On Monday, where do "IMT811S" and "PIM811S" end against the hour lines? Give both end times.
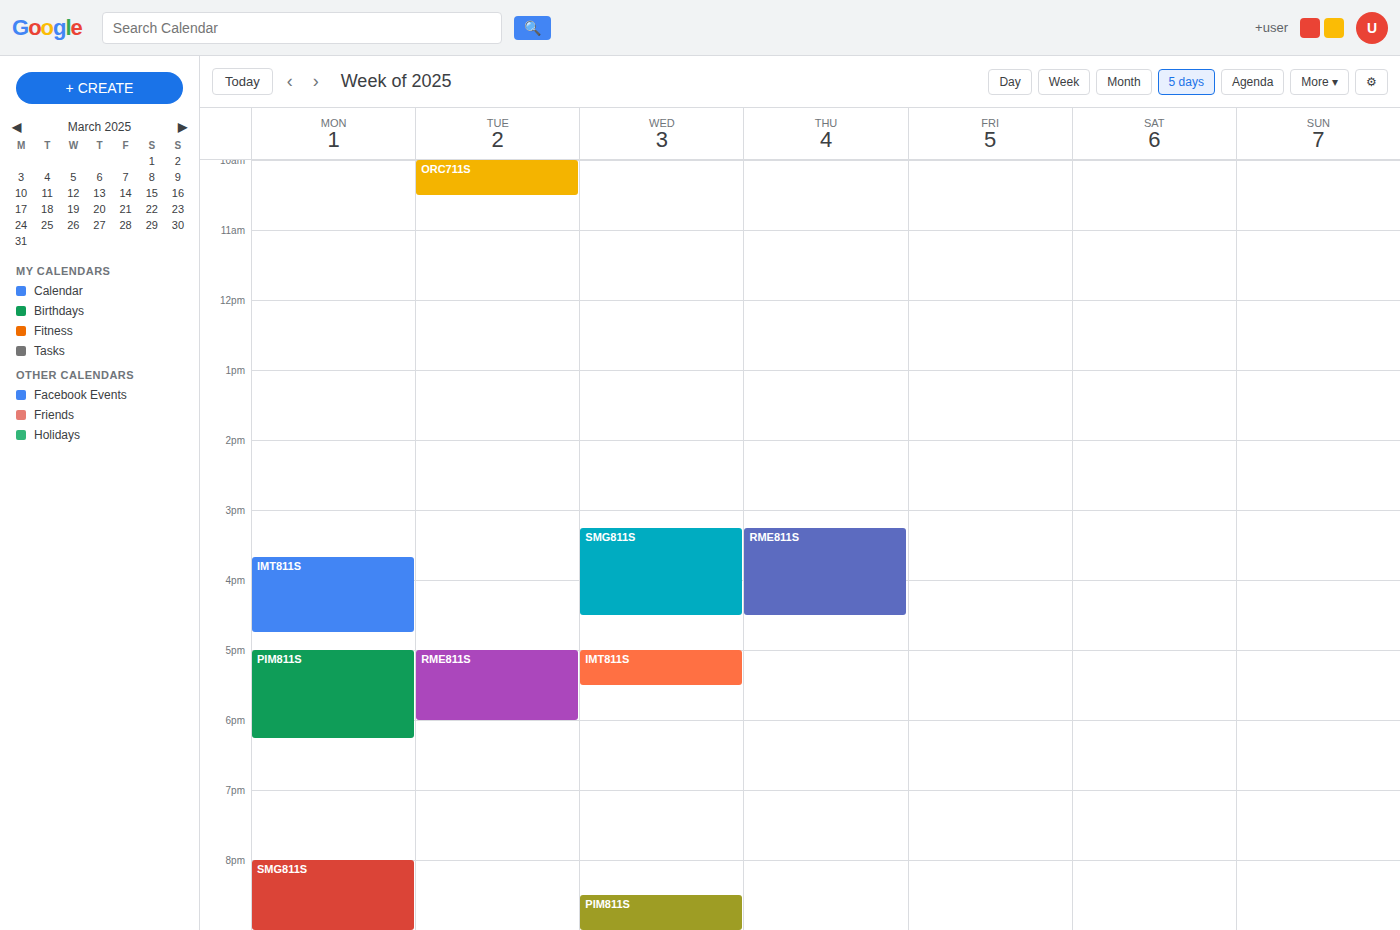
"IMT811S": 4:45 PM, neither: three quarters of the way from the 4 PM line to the 5 PM line. "PIM811S": 6:15 PM, neither: a quarter of the way from the 6 PM line to the 7 PM line.